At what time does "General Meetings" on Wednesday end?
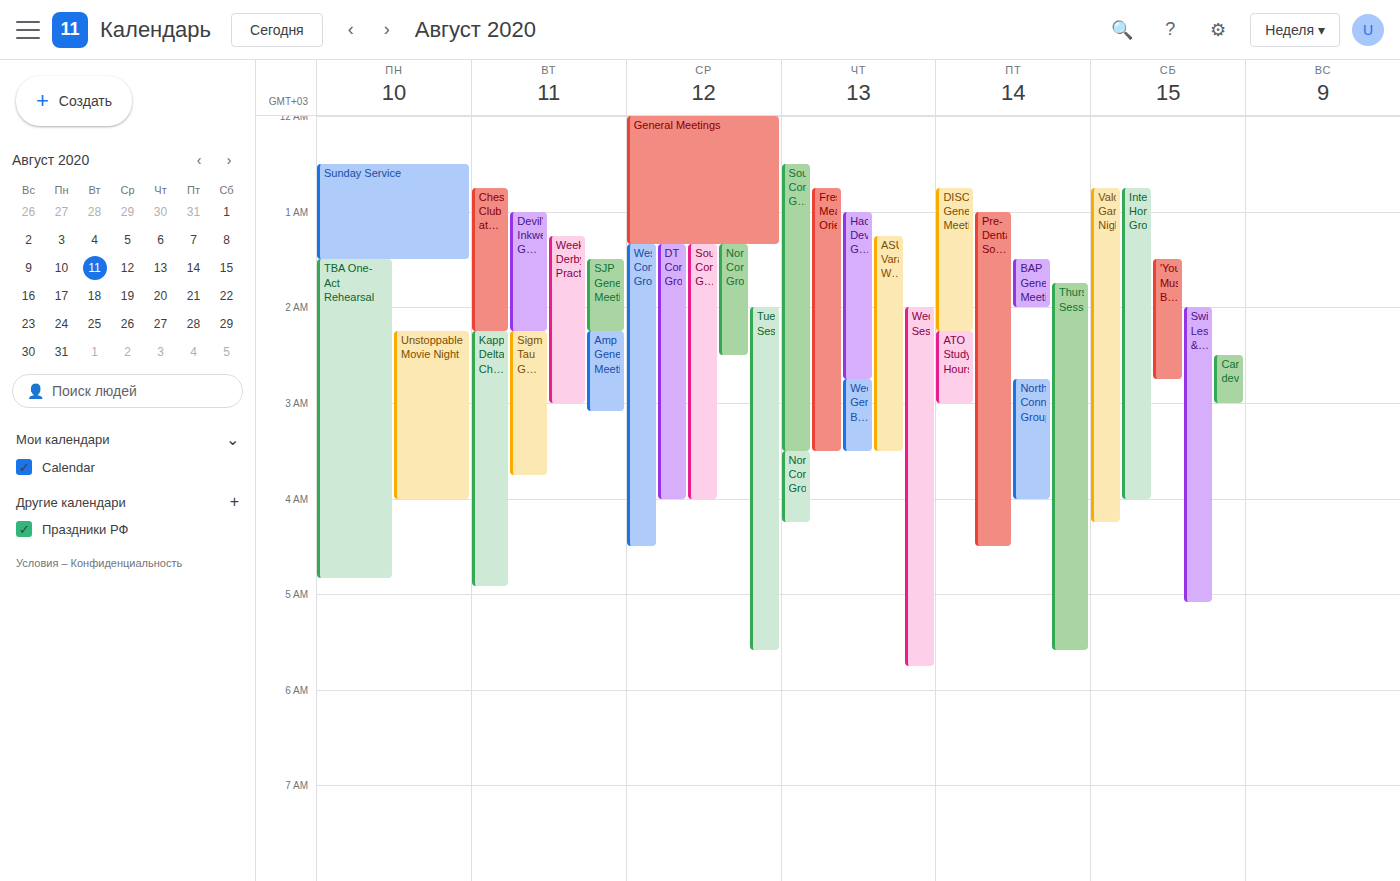
1:20 AM